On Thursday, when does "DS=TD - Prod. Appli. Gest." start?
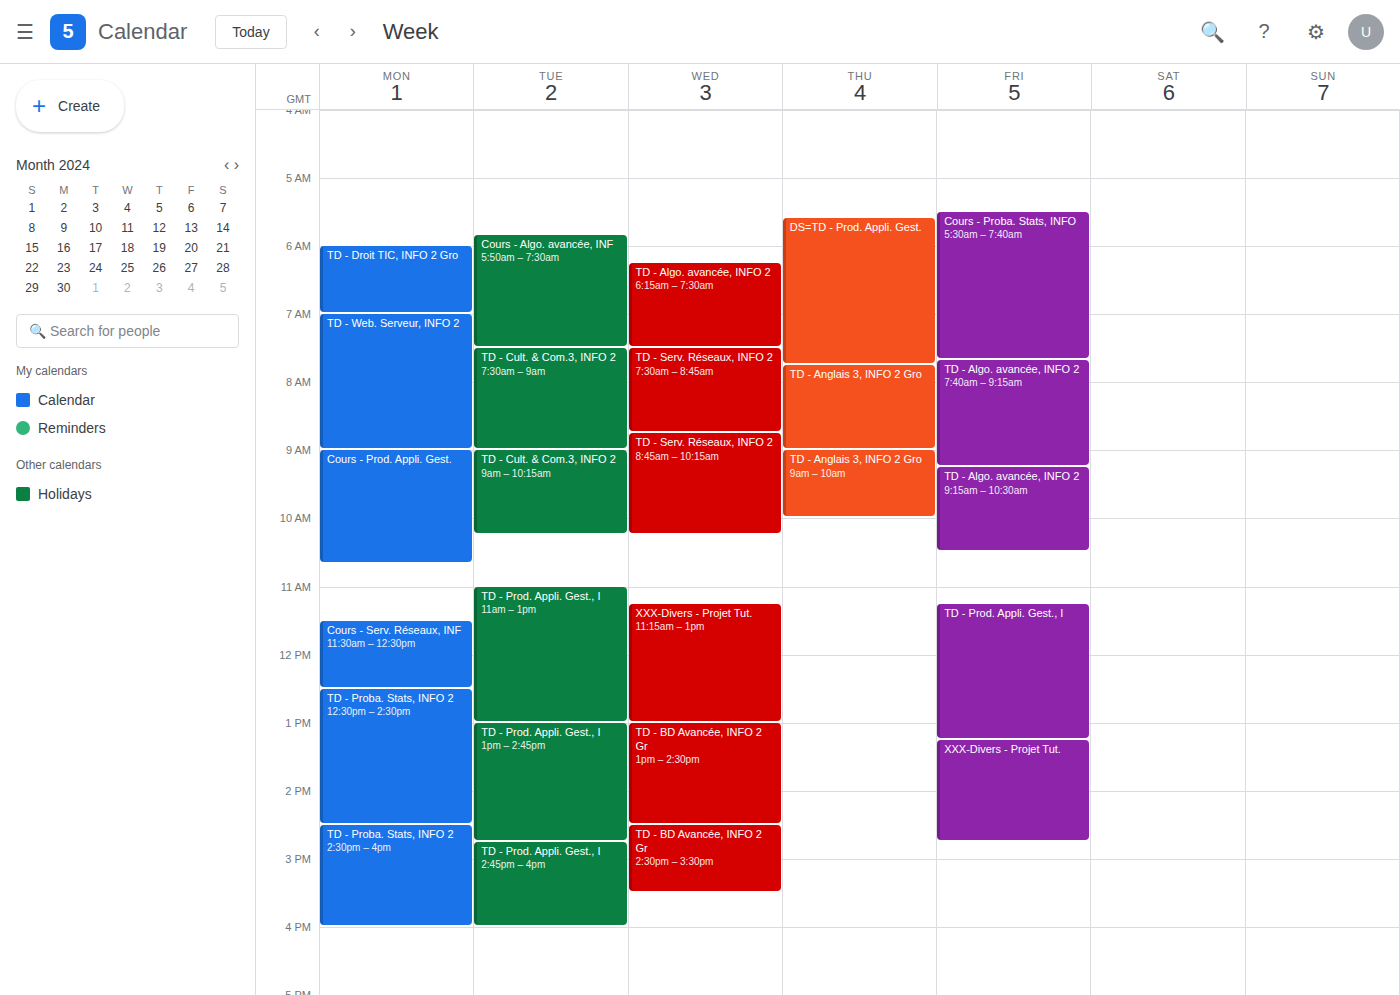
5:35 AM